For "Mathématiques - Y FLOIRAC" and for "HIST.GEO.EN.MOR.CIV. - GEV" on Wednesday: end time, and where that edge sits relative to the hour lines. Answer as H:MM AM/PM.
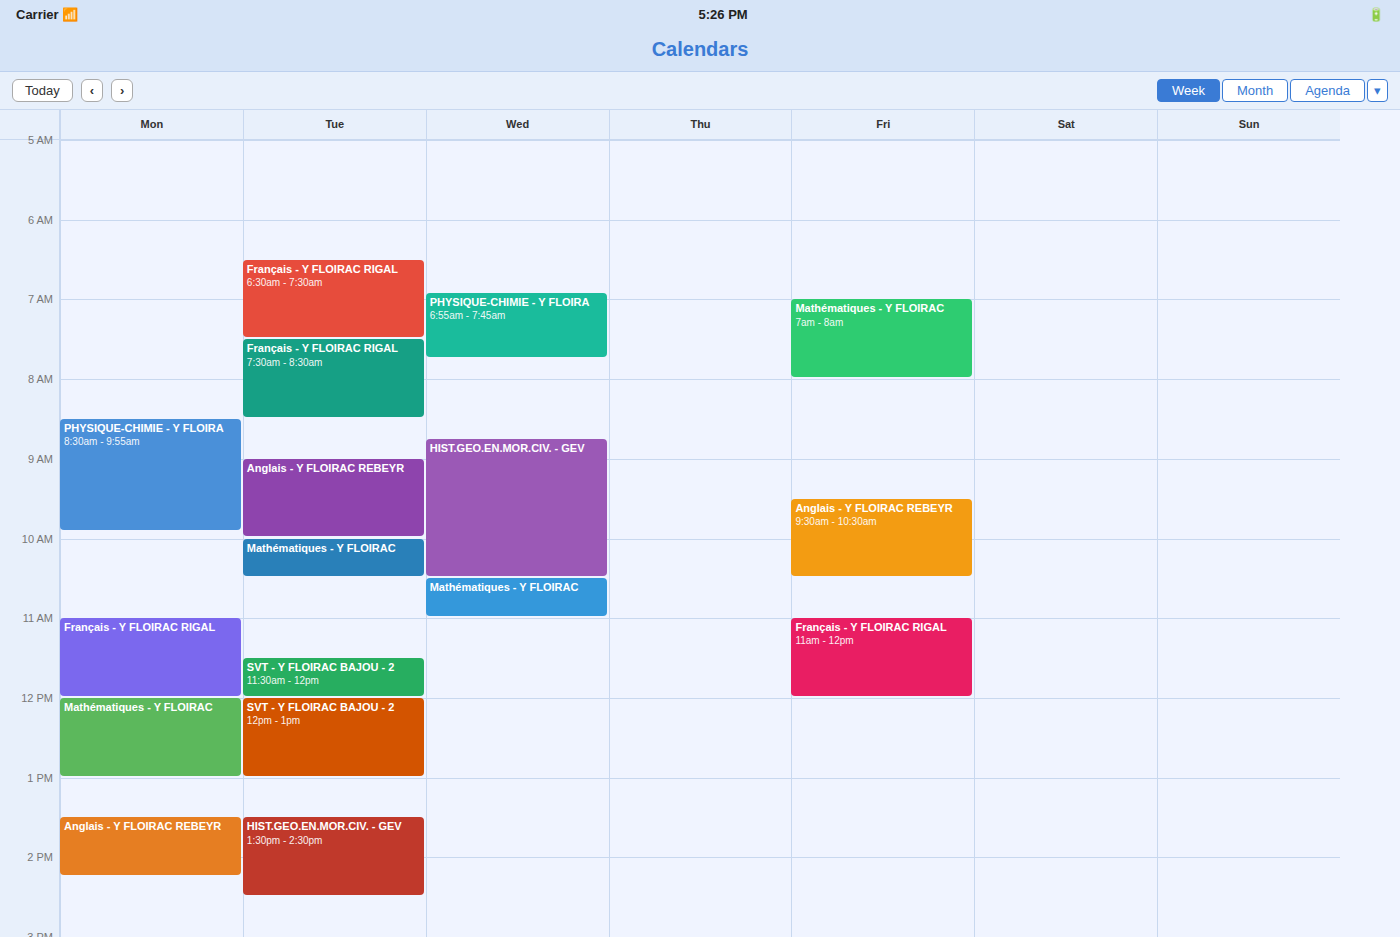
"Mathématiques - Y FLOIRAC": 11:00 AM, exactly on the 11 AM line. "HIST.GEO.EN.MOR.CIV. - GEV": 10:30 AM, halfway between the 10 AM and 11 AM lines.